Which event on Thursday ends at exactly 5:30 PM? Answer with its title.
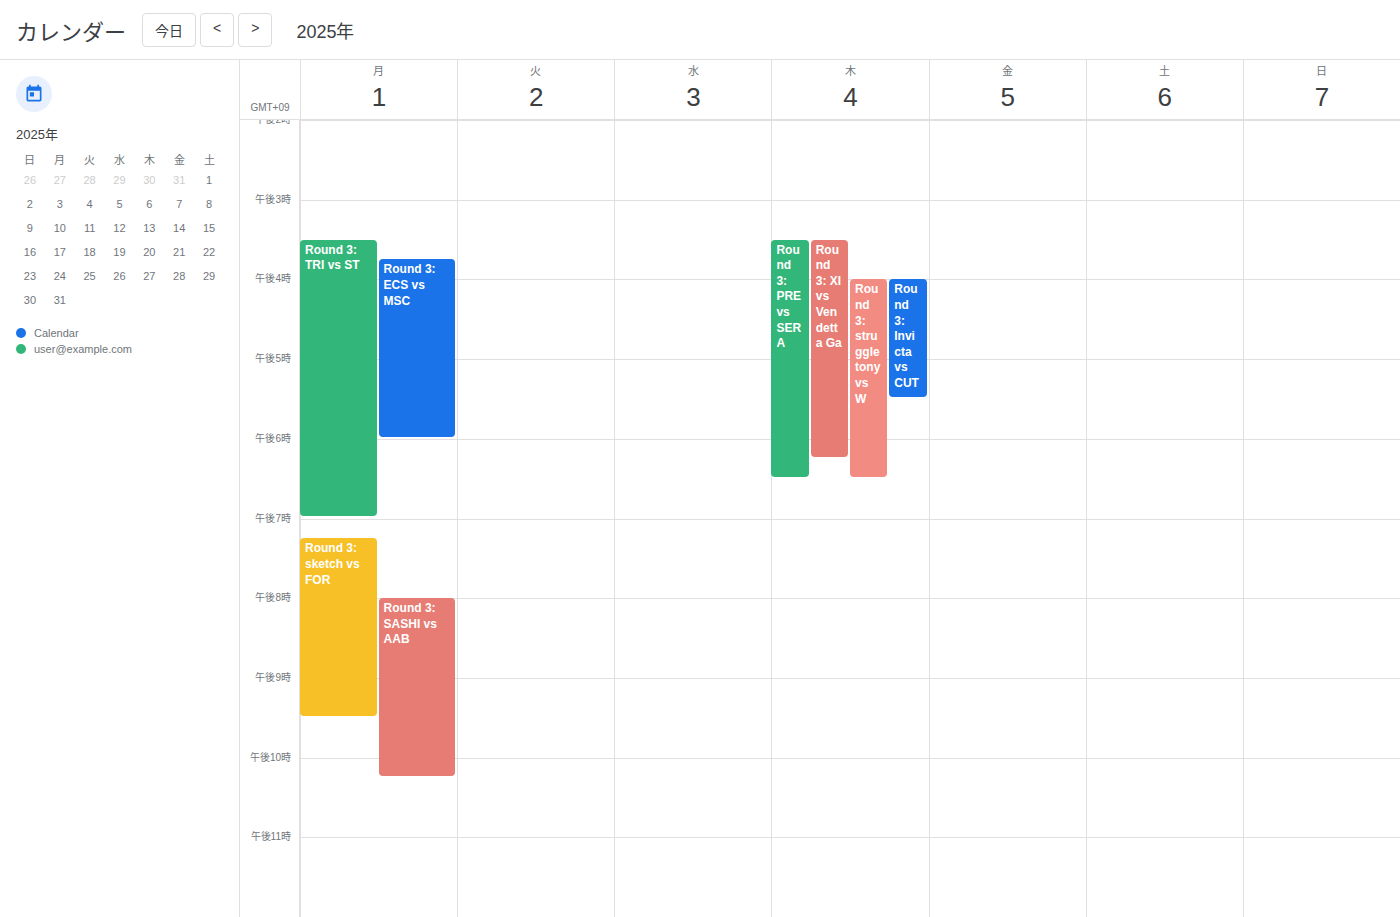
"Round 3: Invicta vs CUT"